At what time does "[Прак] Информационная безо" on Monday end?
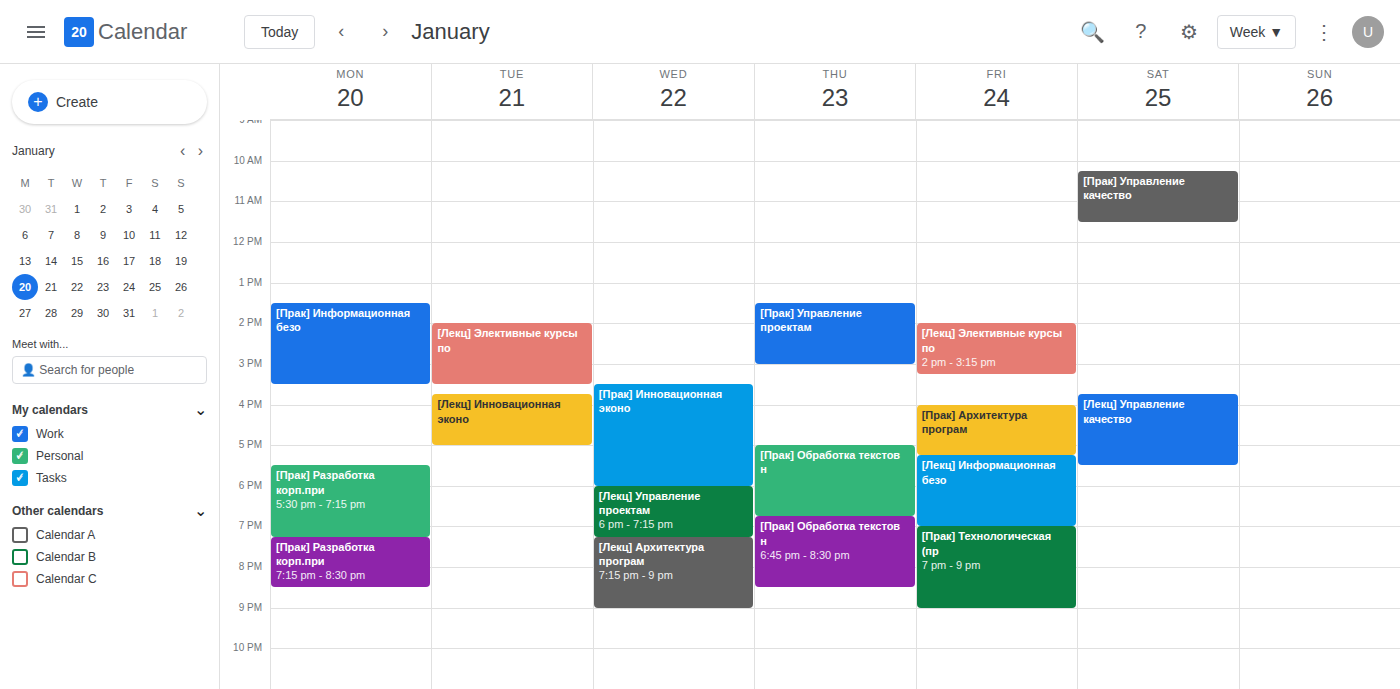
3:30 PM